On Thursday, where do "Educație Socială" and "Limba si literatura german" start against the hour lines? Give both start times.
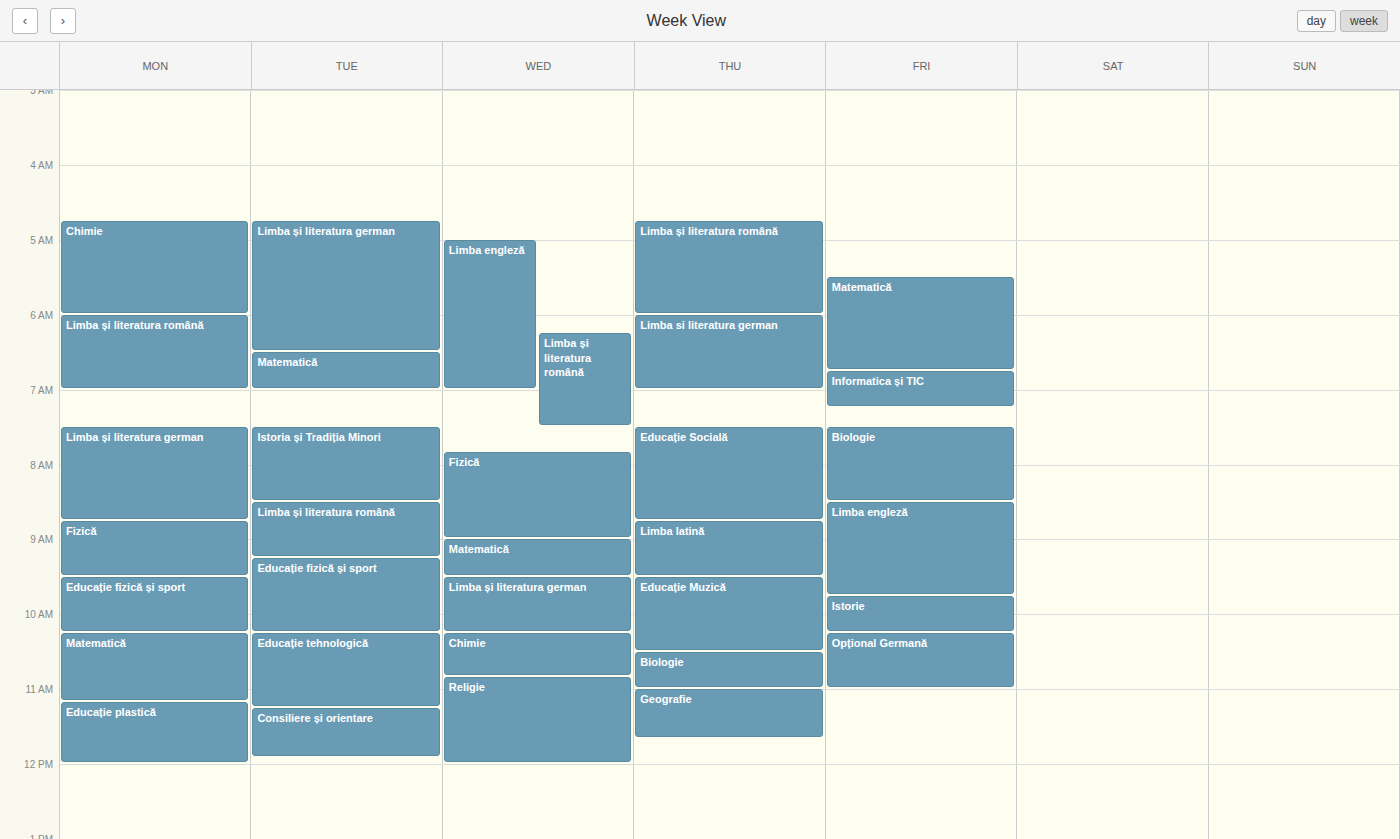
"Educație Socială": 7:30 AM, halfway between the 7 AM and 8 AM lines. "Limba si literatura german": 6:00 AM, exactly on the 6 AM line.